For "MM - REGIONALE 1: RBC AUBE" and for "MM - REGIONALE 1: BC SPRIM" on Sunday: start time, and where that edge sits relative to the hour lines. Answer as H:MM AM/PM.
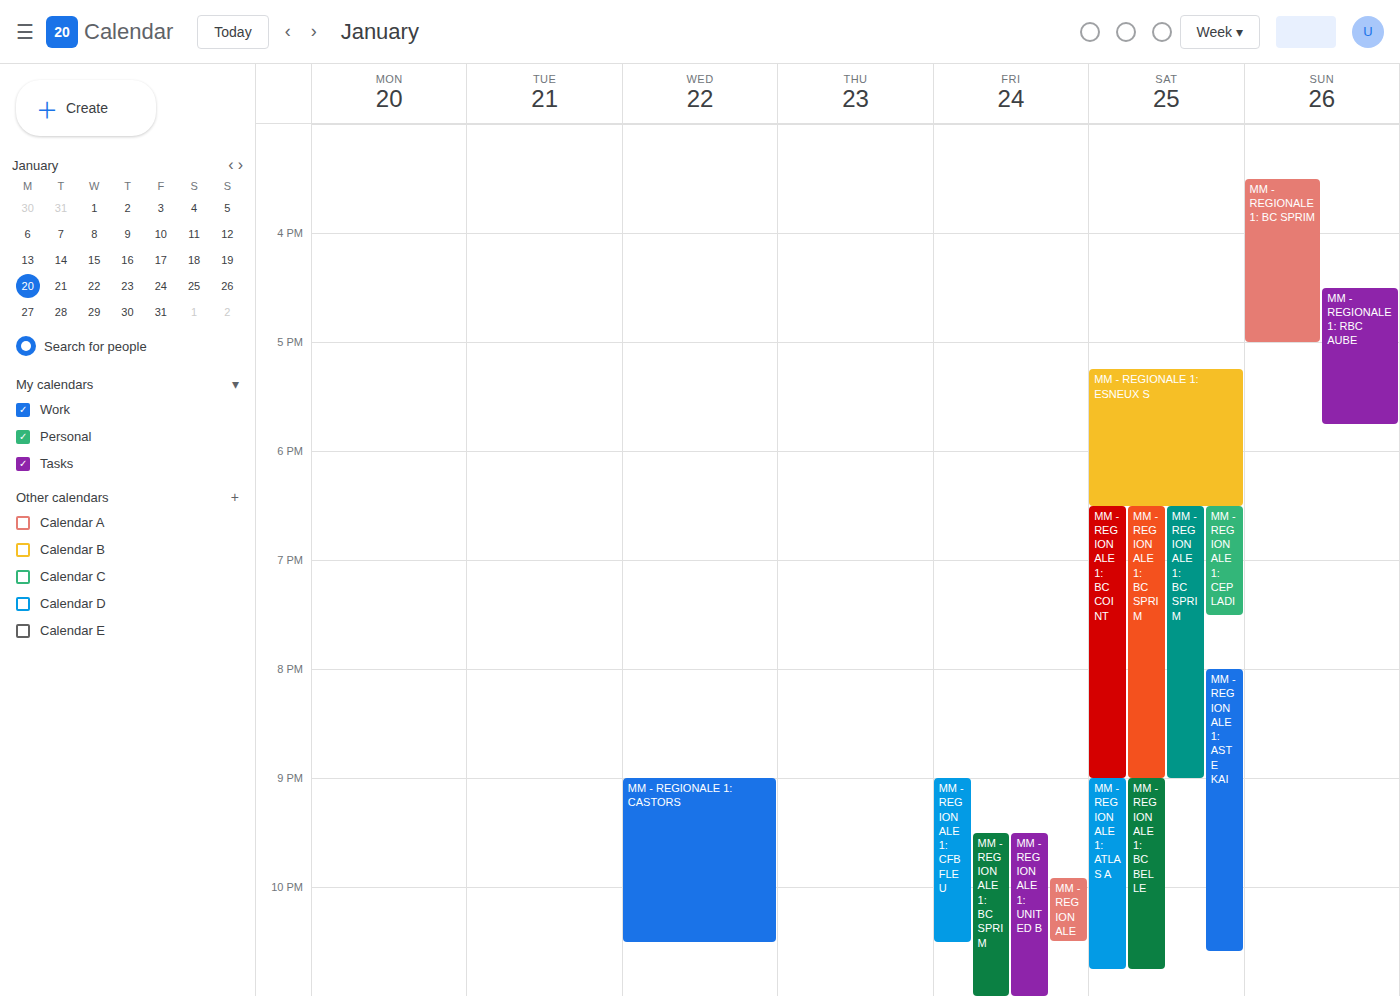
"MM - REGIONALE 1: RBC AUBE": 4:30 PM, halfway between the 4 PM and 5 PM lines. "MM - REGIONALE 1: BC SPRIM": 3:30 PM, halfway between the 3 PM and 4 PM lines.